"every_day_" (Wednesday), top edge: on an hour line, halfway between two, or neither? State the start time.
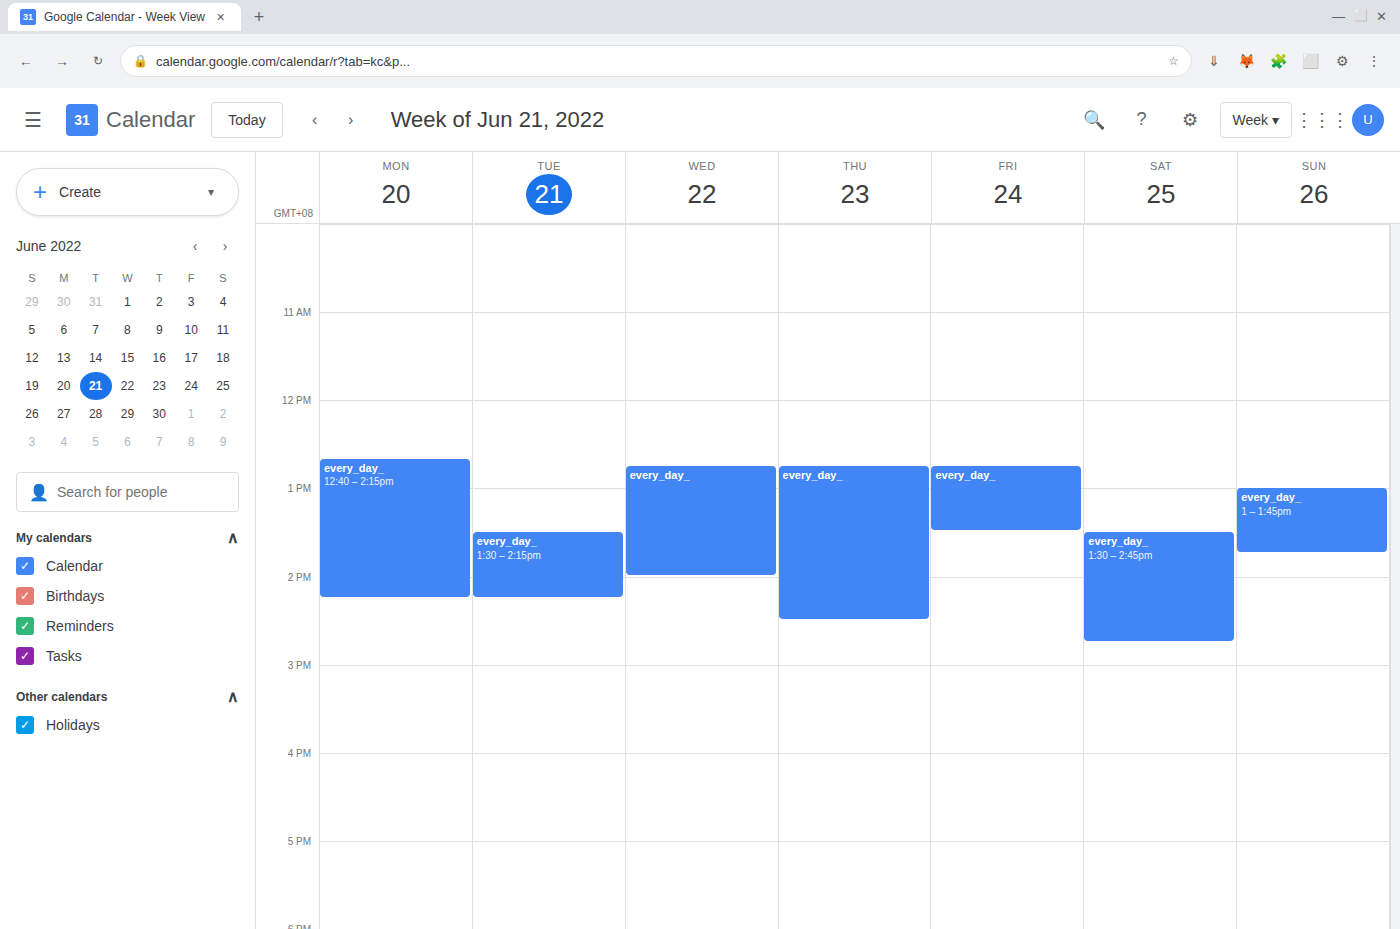
12:45 PM -- neither: three quarters of the way from the 12 PM line to the 1 PM line.